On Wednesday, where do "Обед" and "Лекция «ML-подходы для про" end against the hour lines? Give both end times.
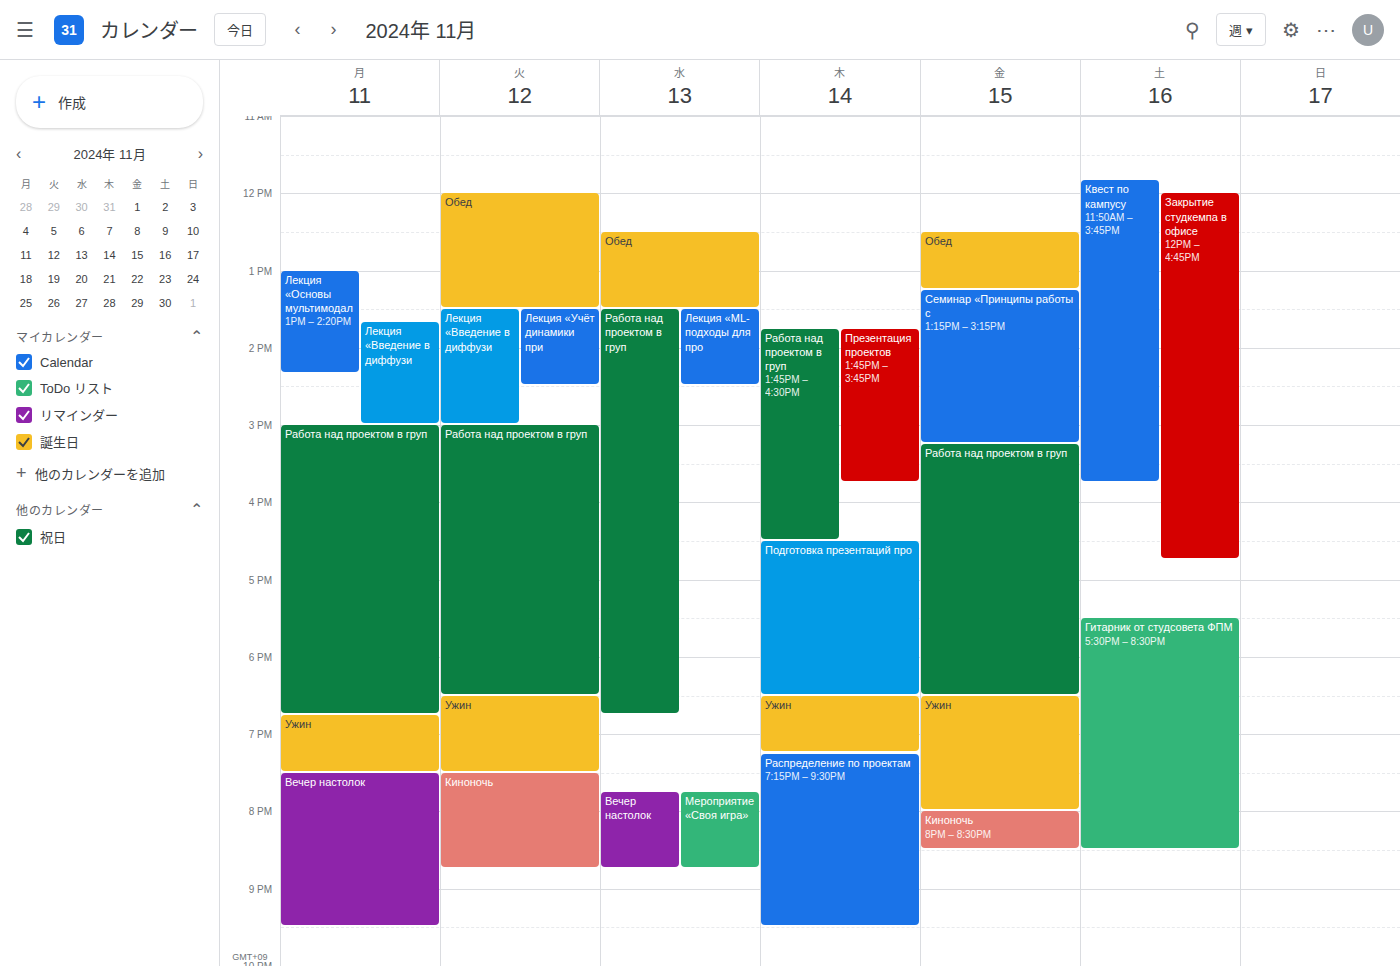
"Обед": 1:30 PM, halfway between the 1 PM and 2 PM lines. "Лекция «ML-подходы для про": 2:30 PM, halfway between the 2 PM and 3 PM lines.